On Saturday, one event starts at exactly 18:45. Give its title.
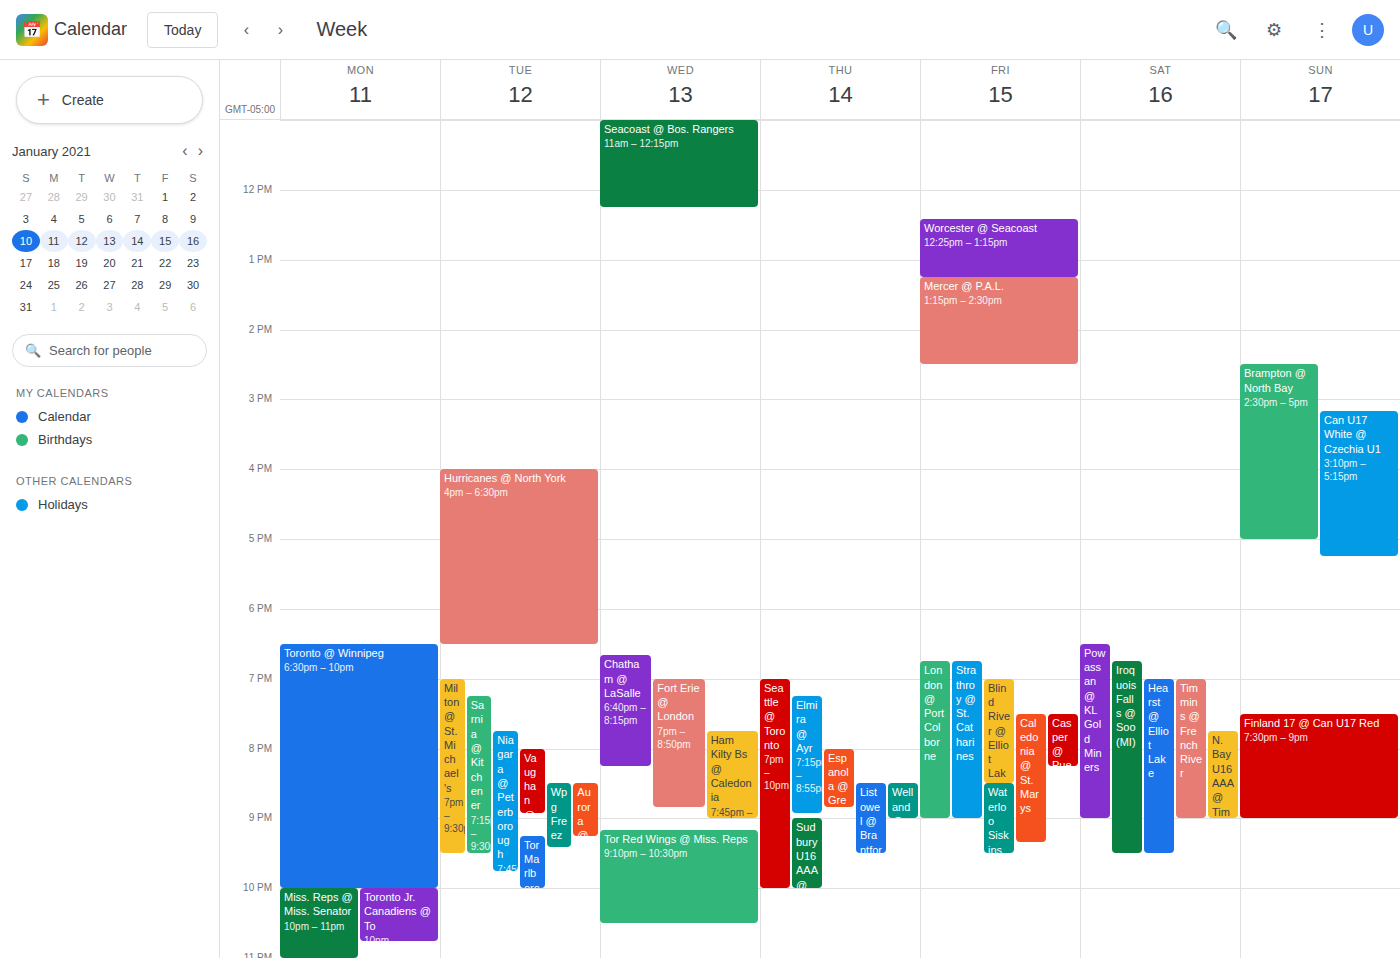
"Iroquois Falls @ Soo (MI)"